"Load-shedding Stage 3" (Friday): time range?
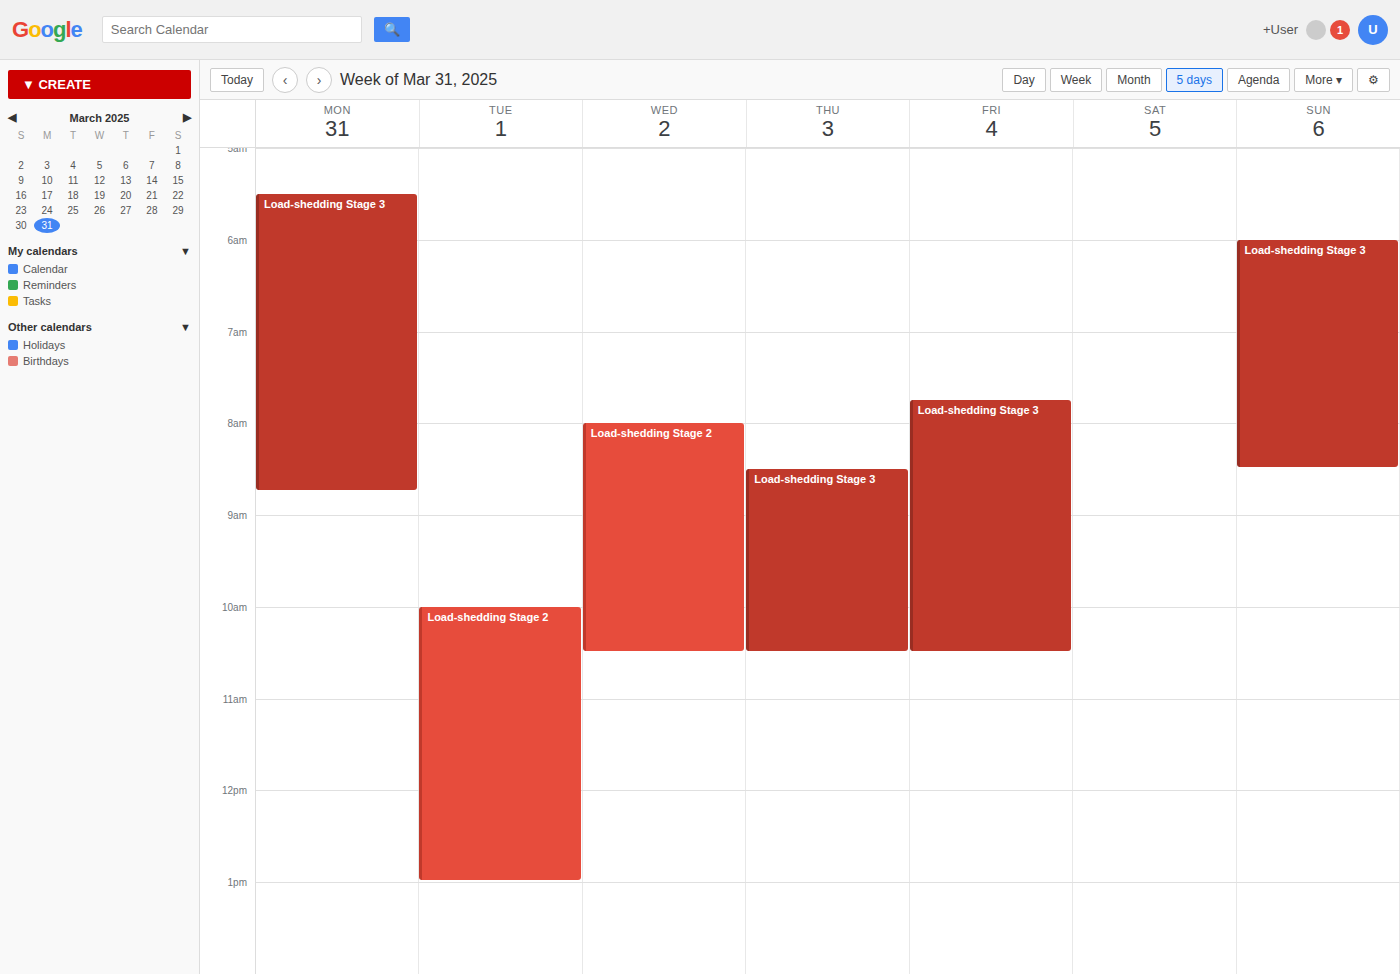
7:45 AM to 10:30 AM